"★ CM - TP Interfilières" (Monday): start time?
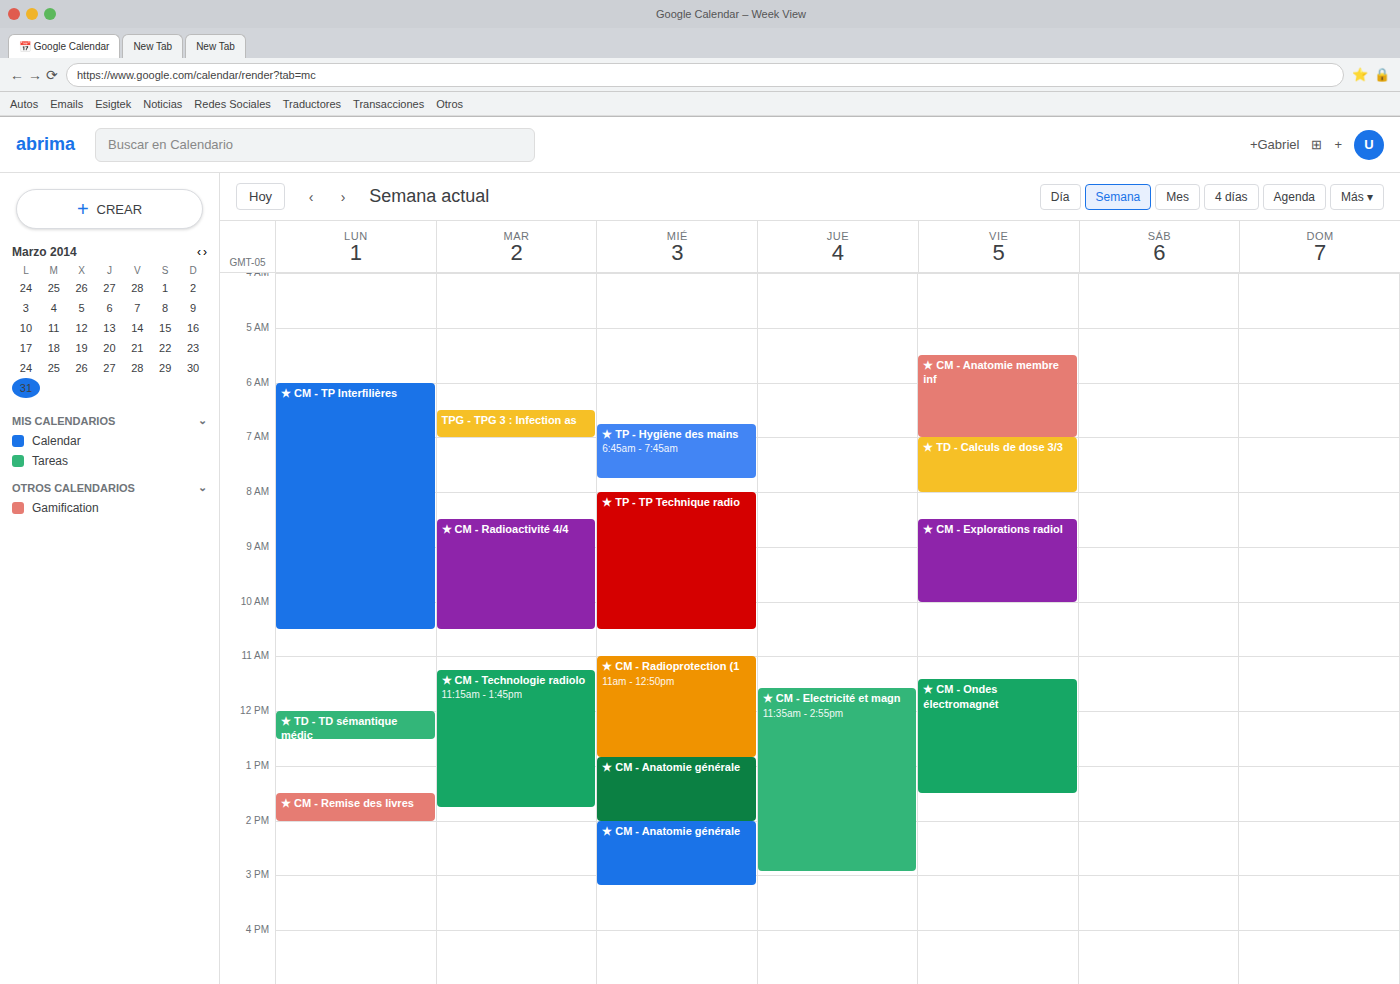
6:00 AM